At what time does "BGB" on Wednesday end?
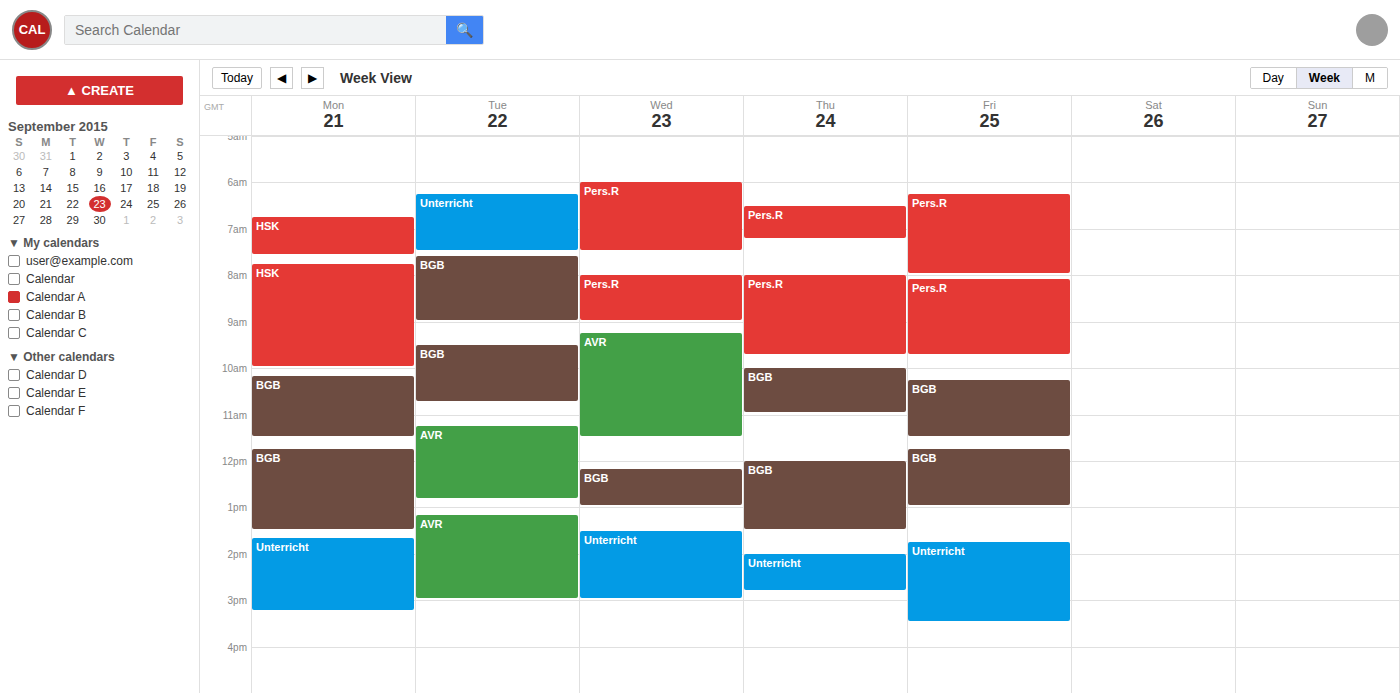
1:00 PM